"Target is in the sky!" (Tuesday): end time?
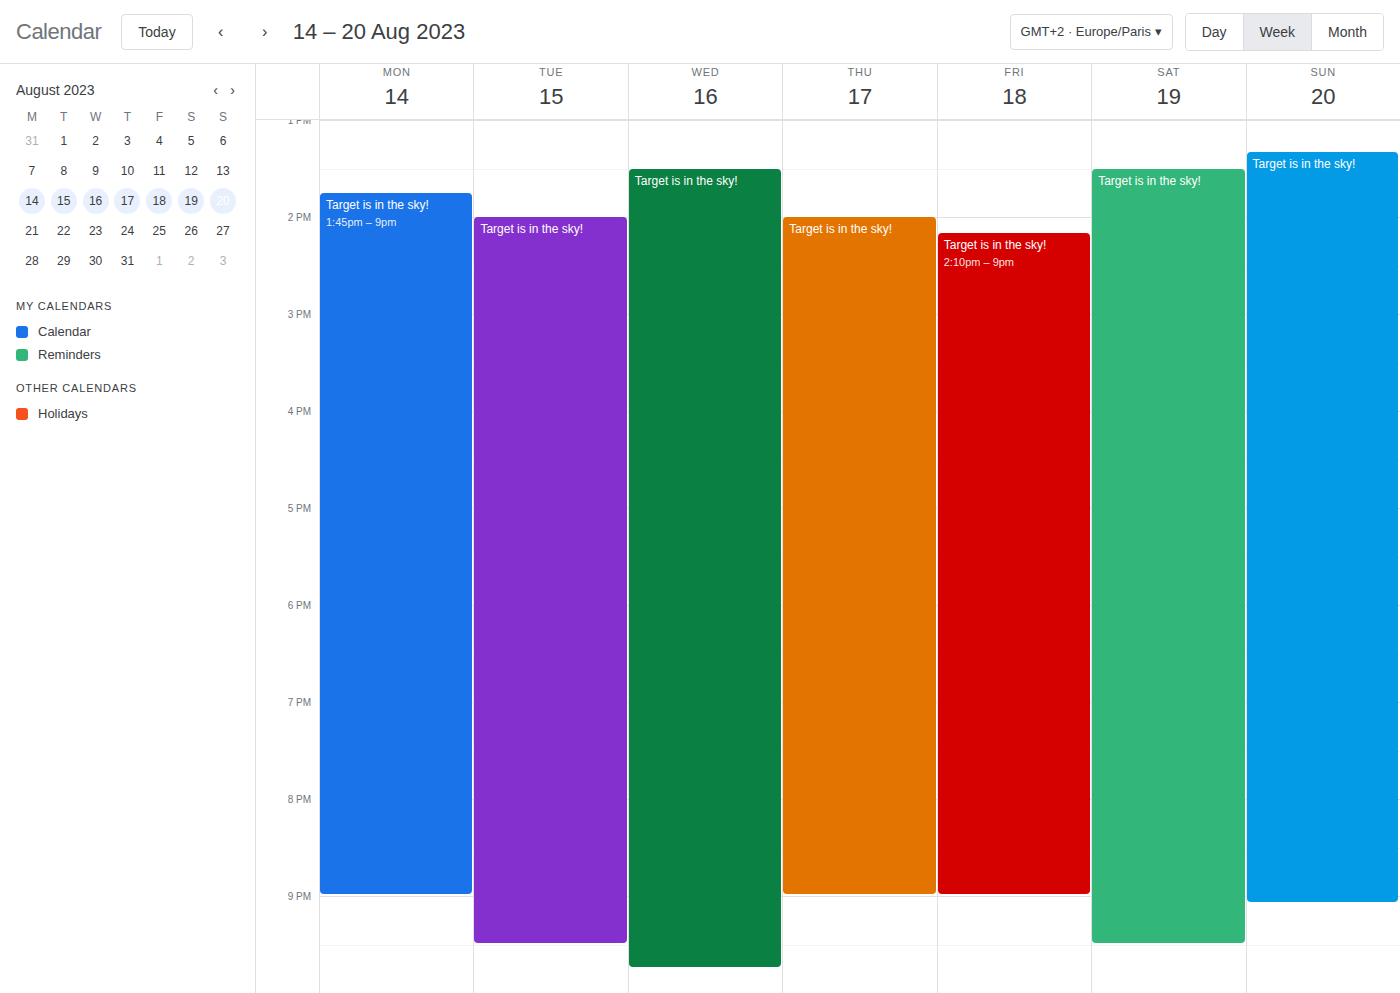
21:30